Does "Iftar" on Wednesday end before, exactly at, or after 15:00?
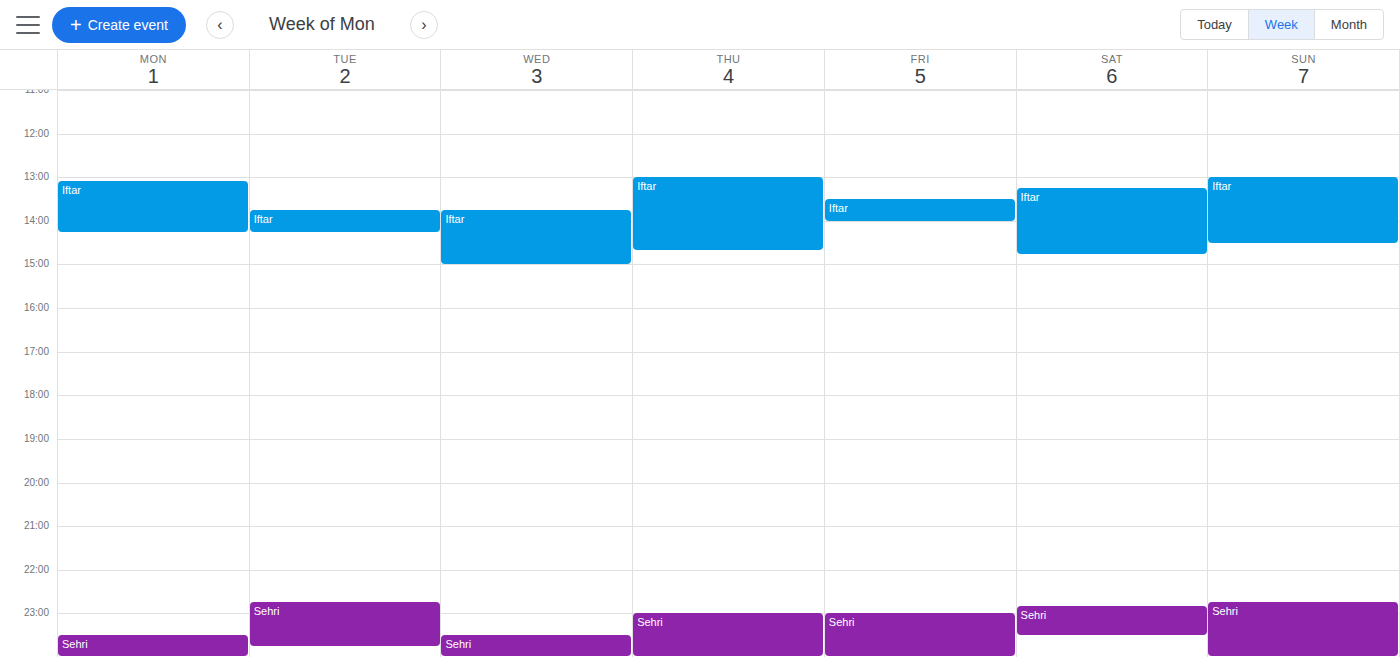
15:00 -- exactly at 15:00, on the 15:00 line.